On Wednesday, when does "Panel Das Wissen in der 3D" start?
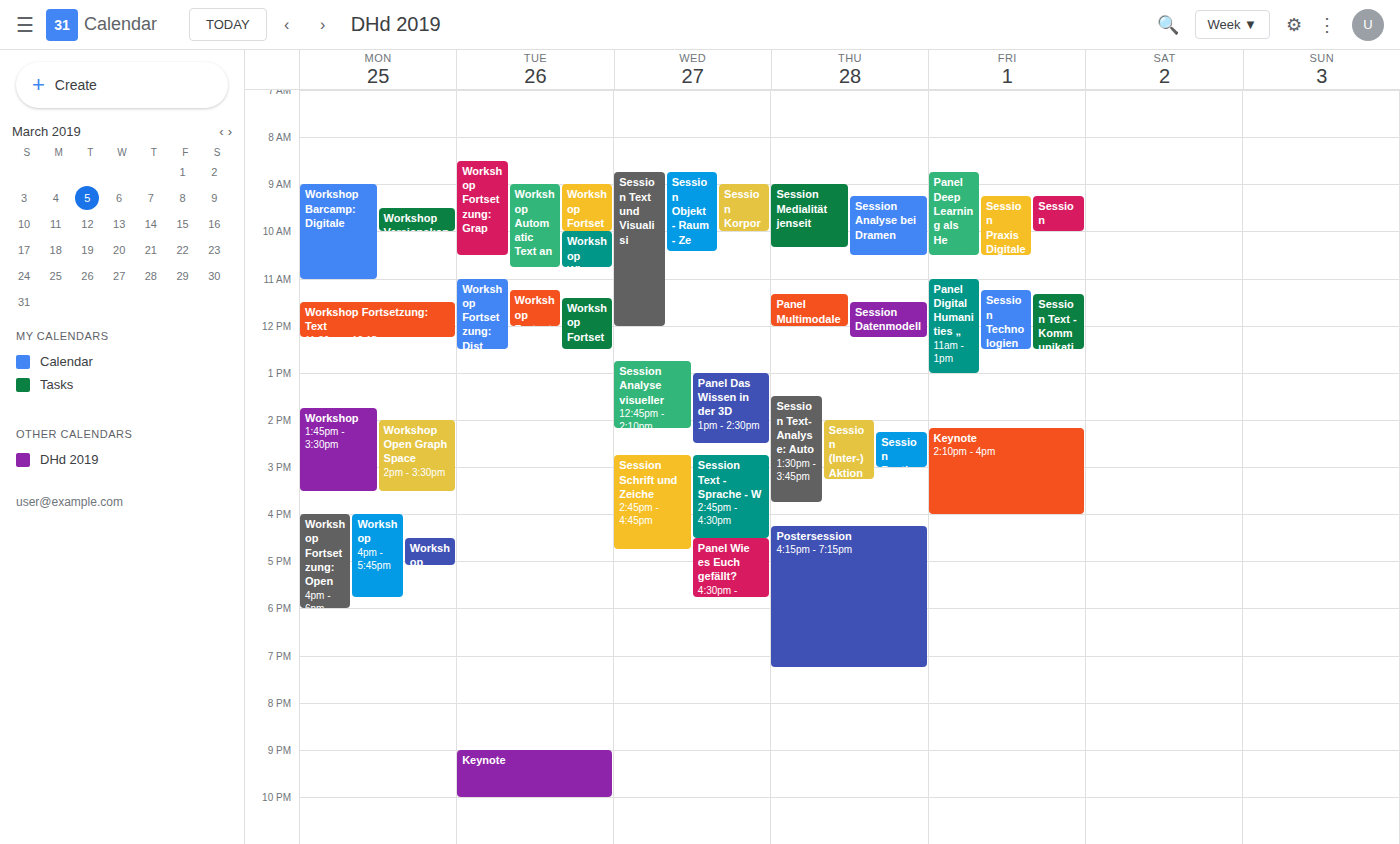
1:00 PM